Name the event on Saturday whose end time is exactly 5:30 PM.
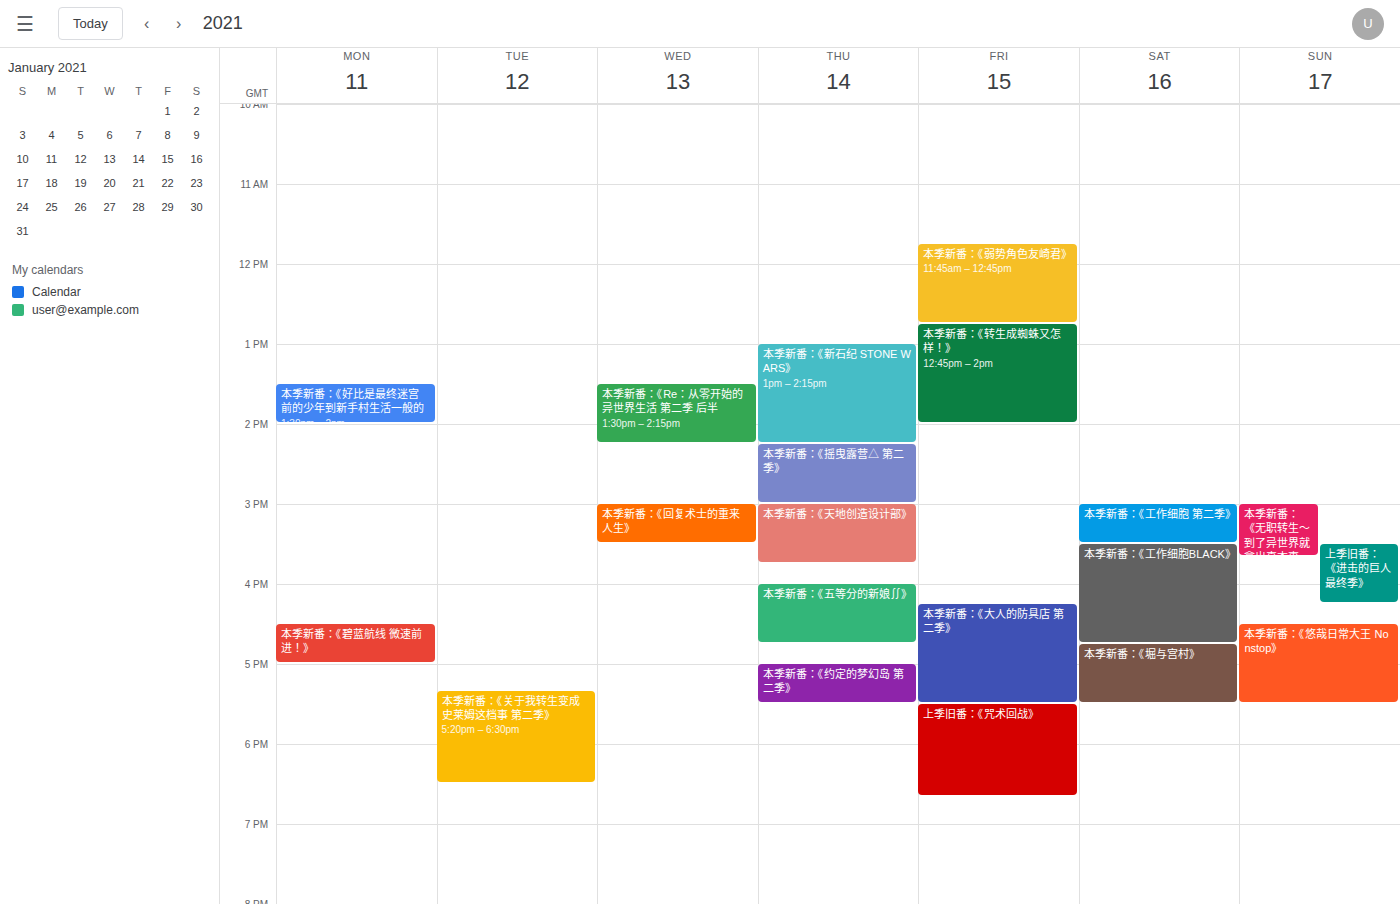
"本季新番：《堀与宫村》"